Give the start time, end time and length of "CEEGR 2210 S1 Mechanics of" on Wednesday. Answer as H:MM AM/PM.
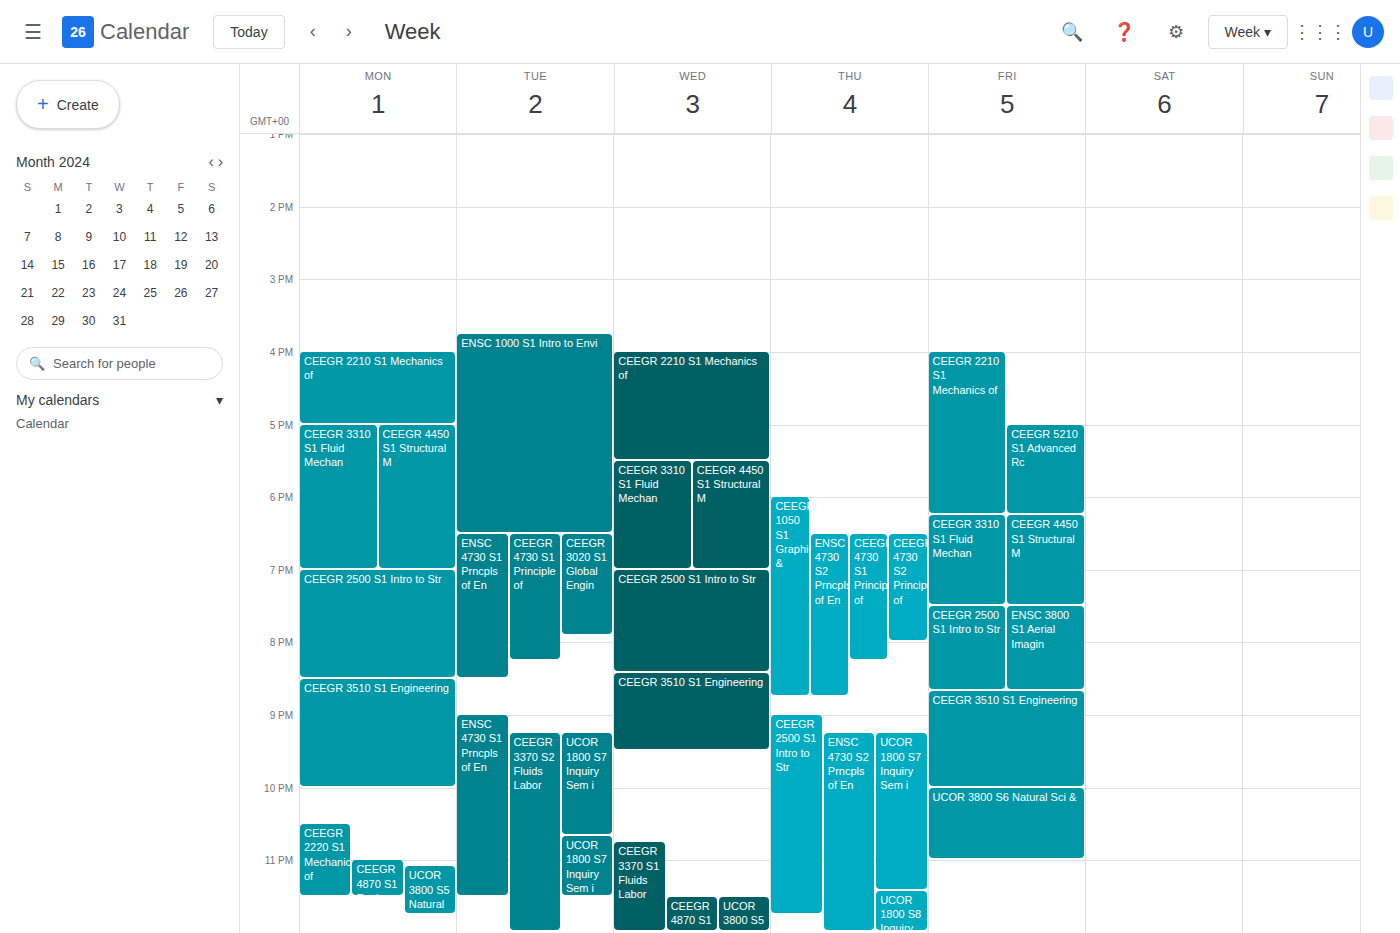
4:00 PM to 5:30 PM, 1 hour 30 minutes